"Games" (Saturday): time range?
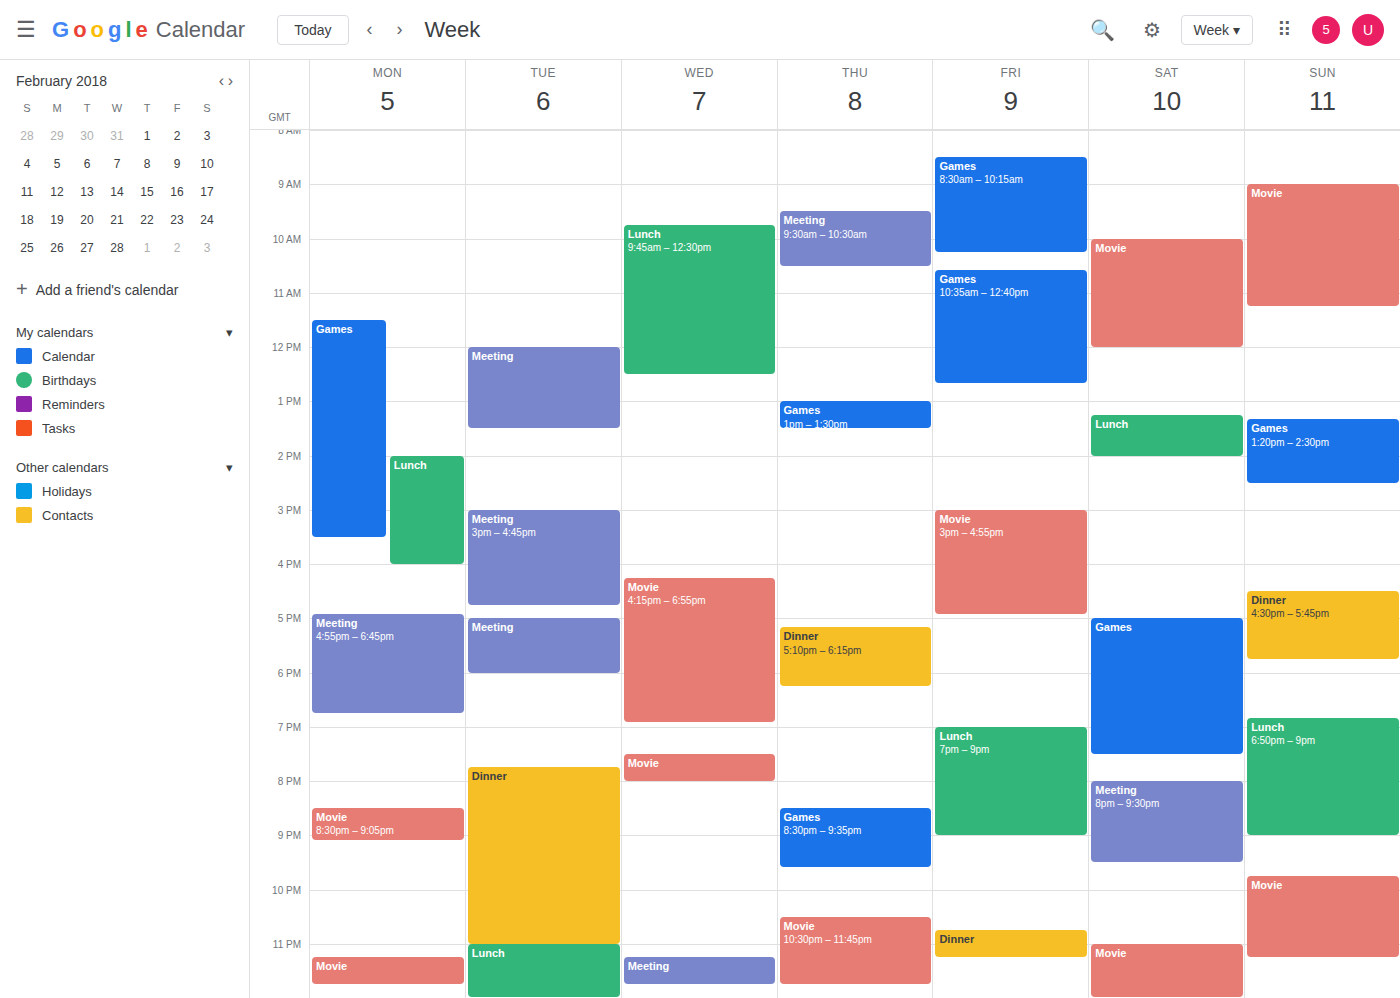
5:00 PM to 7:30 PM